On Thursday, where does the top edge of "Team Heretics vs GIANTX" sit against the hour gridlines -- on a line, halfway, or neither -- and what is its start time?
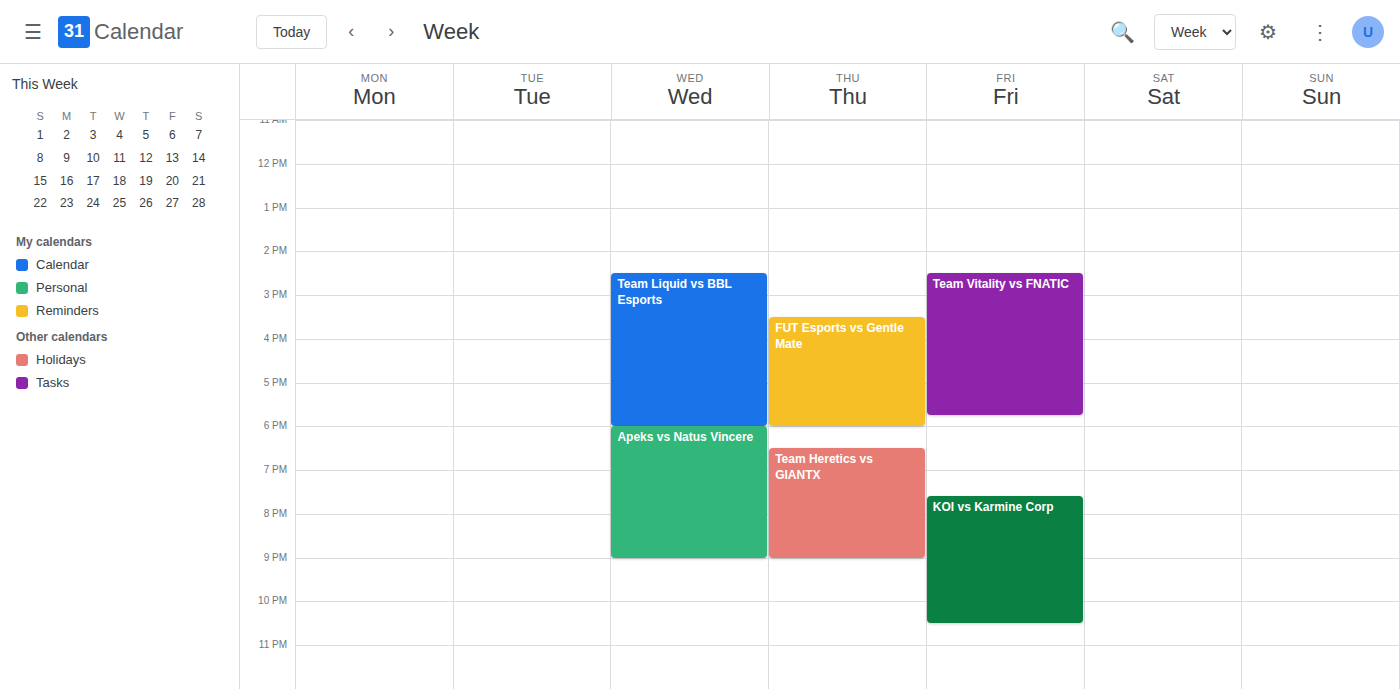
18:30 -- halfway between the 18:00 and 19:00 lines.